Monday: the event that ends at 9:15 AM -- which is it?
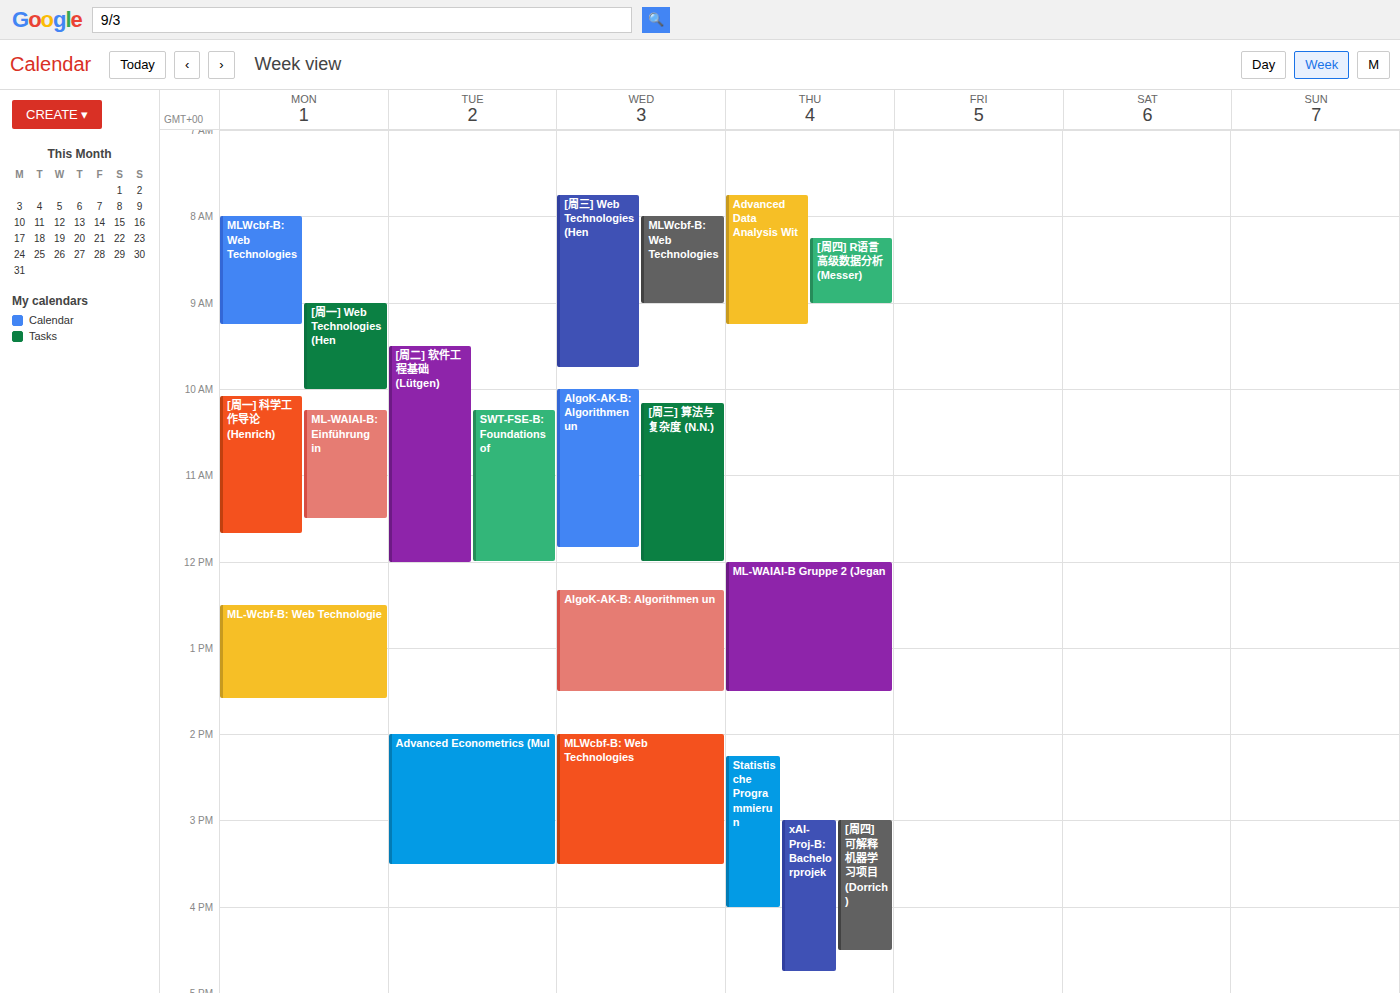
"MLWcbf-B: Web Technologies"